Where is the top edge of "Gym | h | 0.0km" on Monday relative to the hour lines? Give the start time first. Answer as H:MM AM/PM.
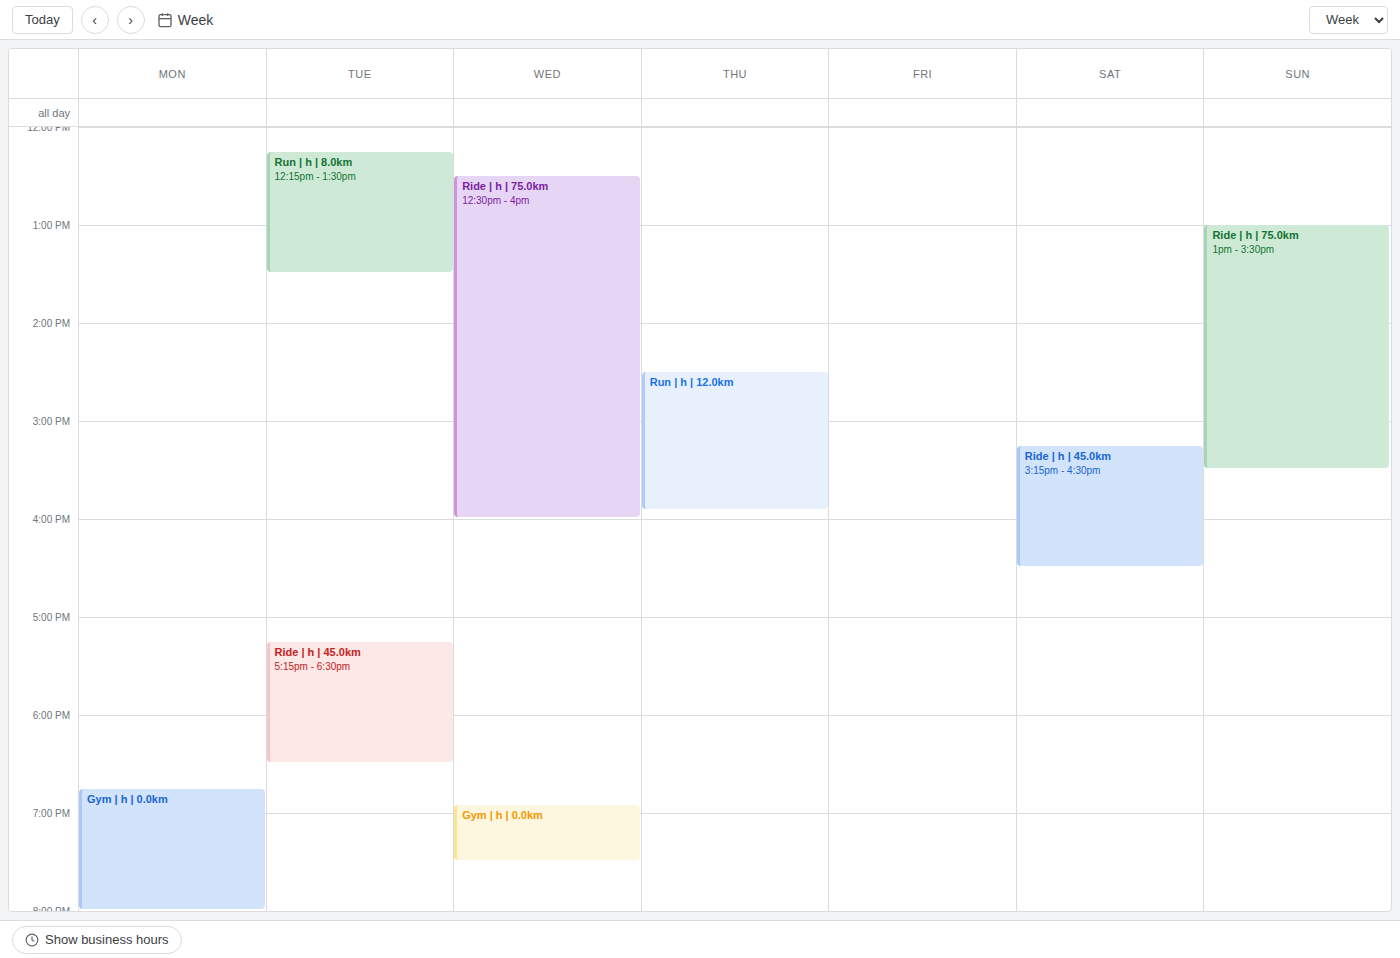
6:45 PM -- neither: three quarters of the way from the 6 PM line to the 7 PM line.